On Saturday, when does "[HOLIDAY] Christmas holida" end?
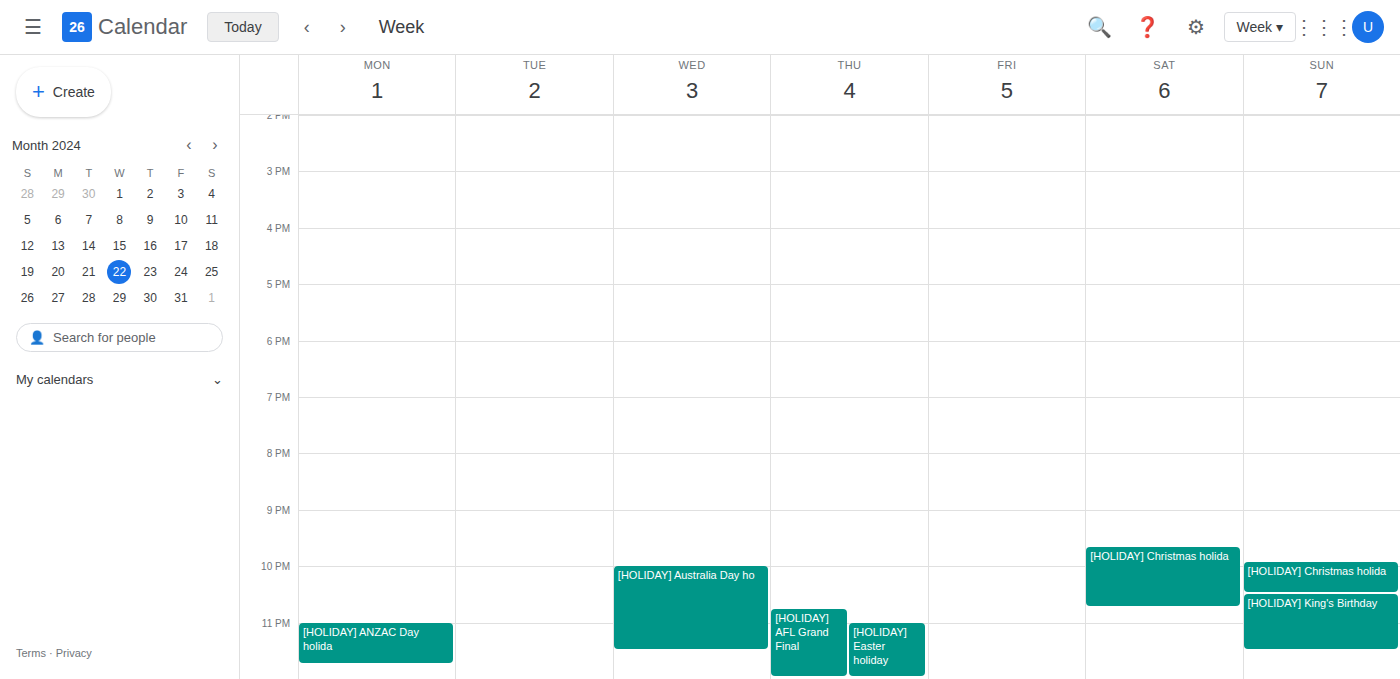
10:45 PM